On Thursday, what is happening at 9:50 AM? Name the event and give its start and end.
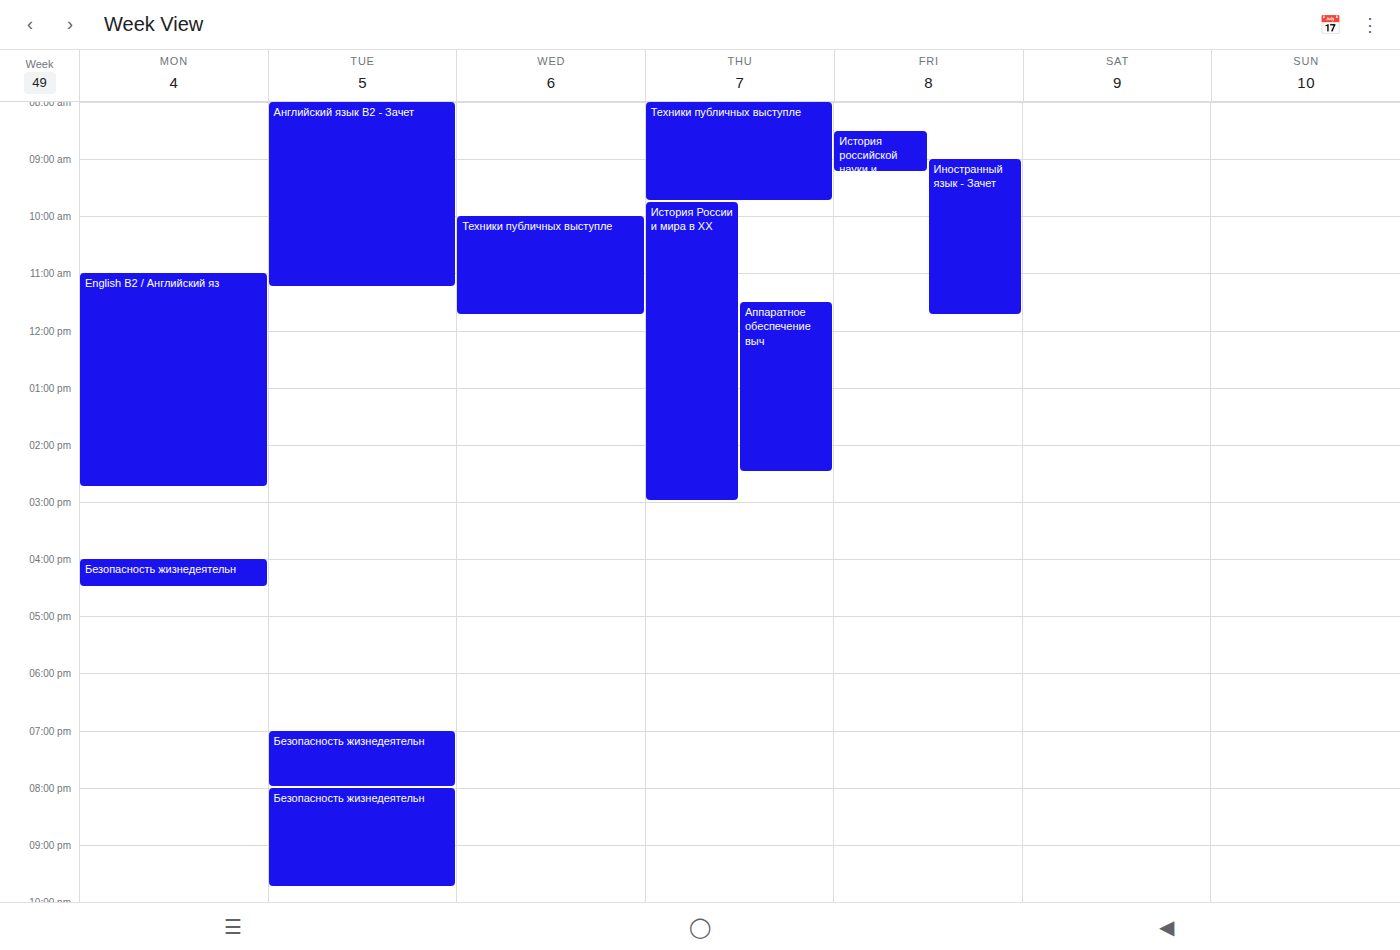
"История России и мира в ХХ", 9:45 AM to 3:00 PM